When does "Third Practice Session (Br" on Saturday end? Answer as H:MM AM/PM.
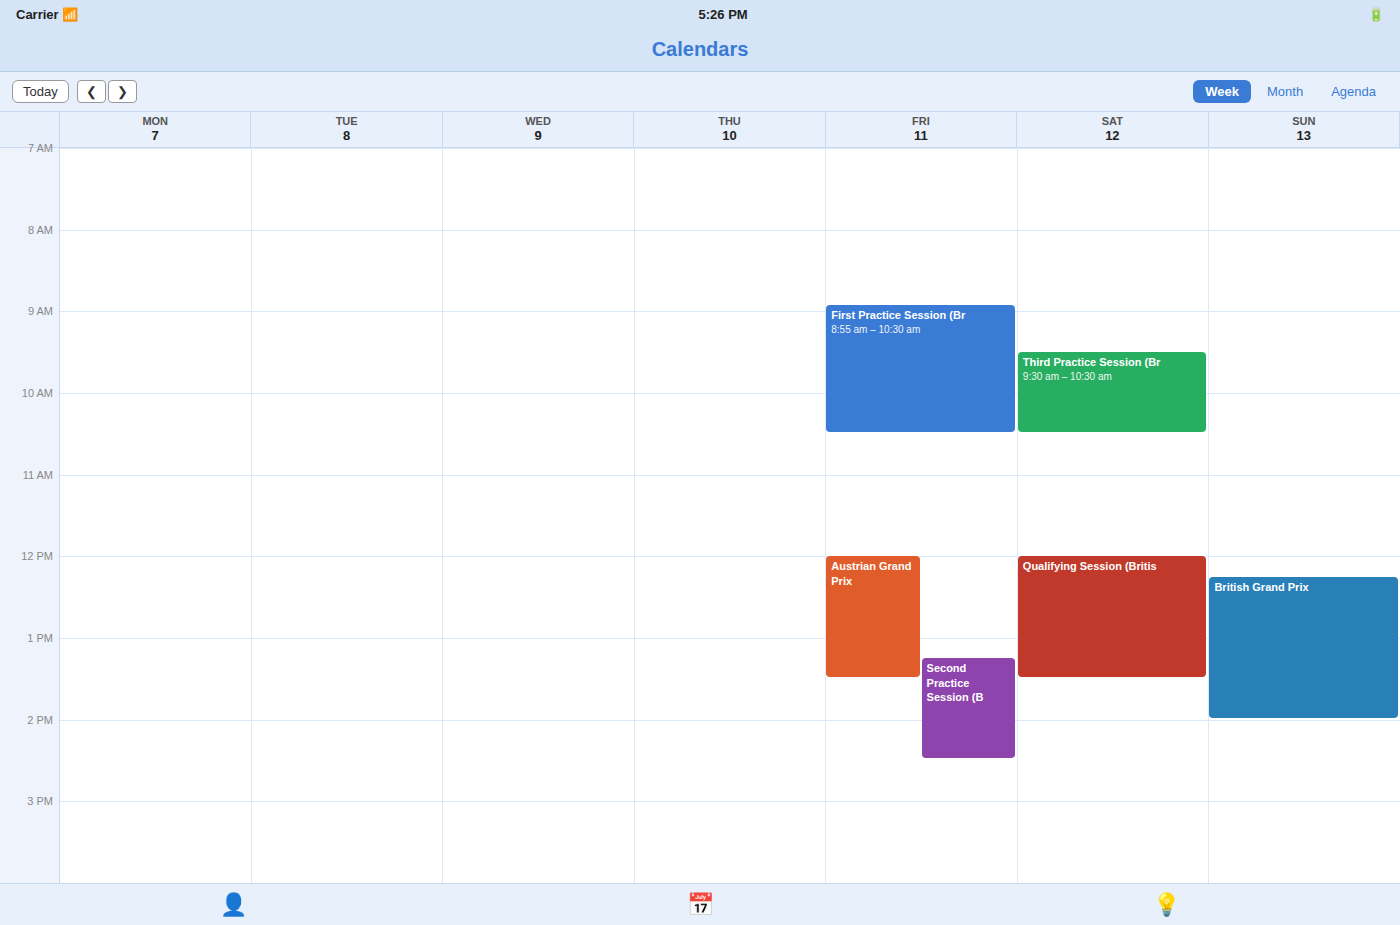
10:30 AM